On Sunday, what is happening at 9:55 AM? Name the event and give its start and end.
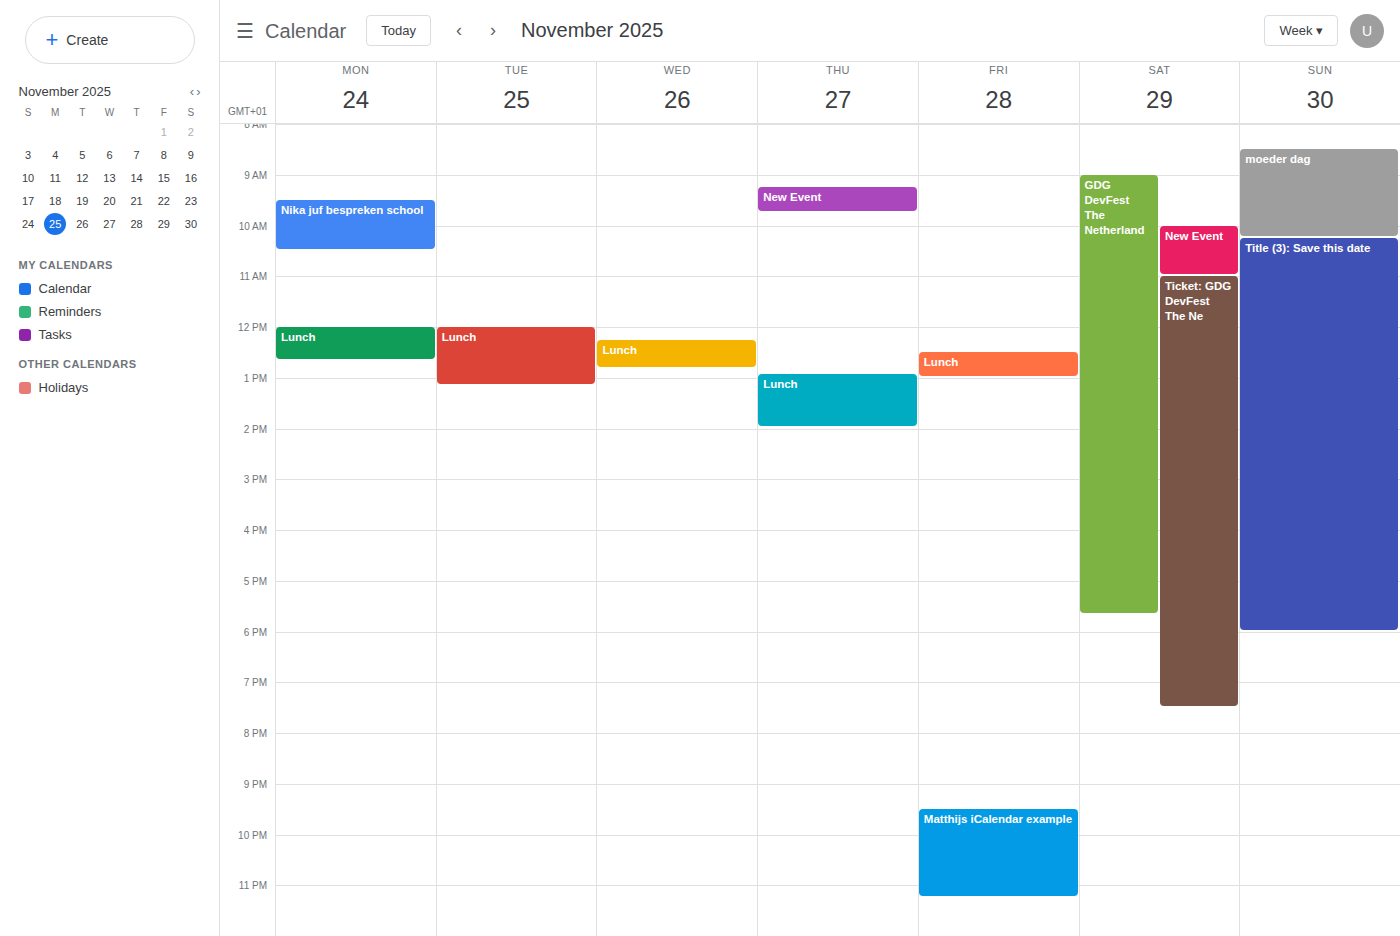
"moeder dag", 8:30 AM to 10:15 AM